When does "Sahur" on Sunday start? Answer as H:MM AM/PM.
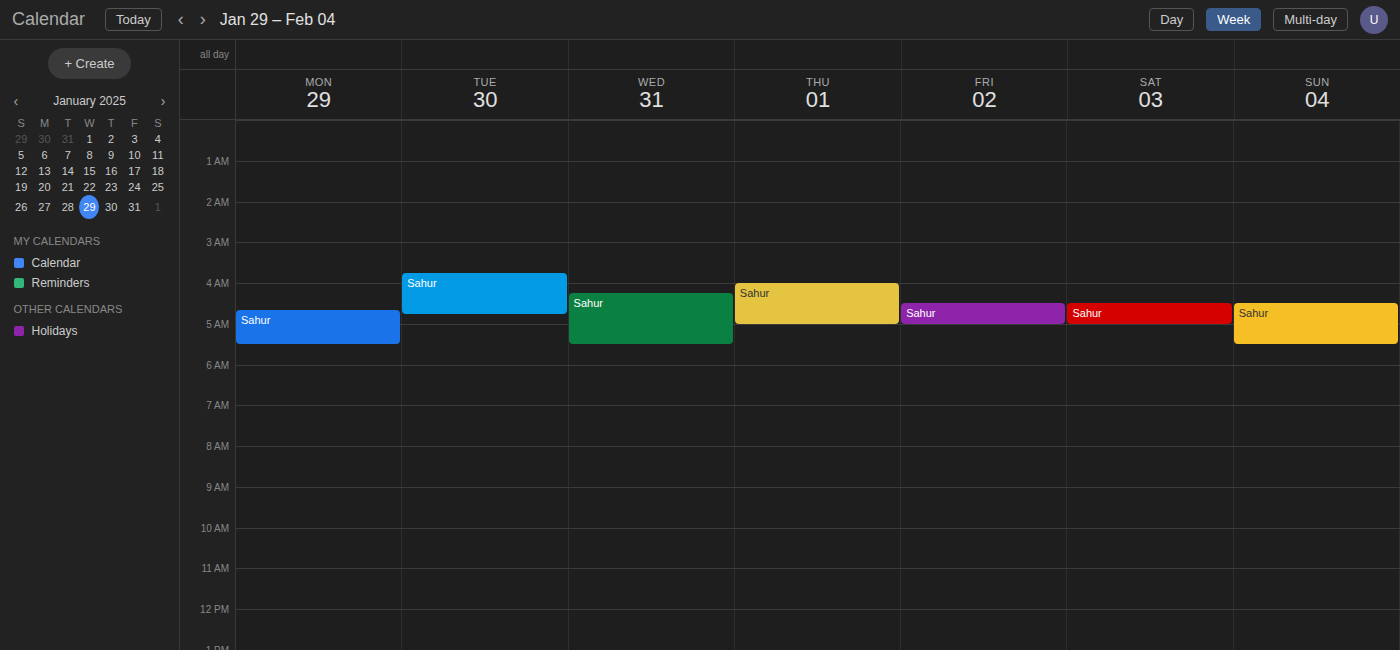
4:30 AM